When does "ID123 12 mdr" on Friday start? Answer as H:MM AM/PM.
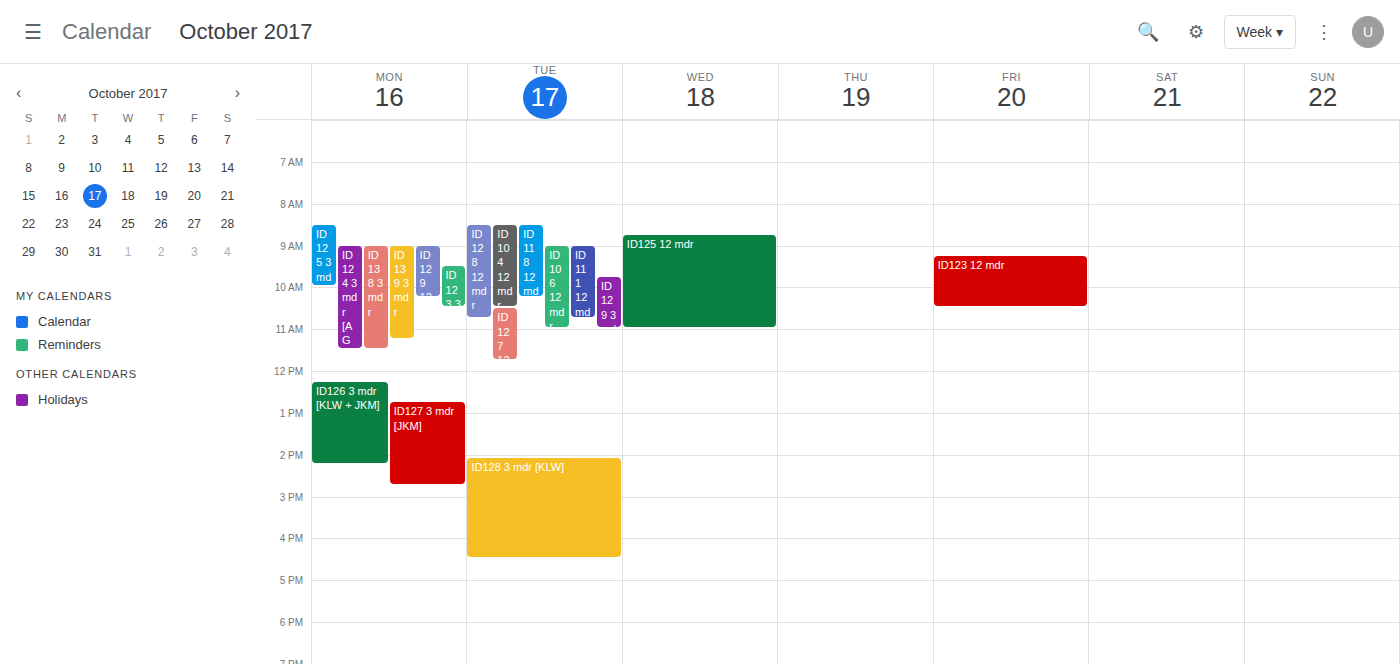
9:15 AM